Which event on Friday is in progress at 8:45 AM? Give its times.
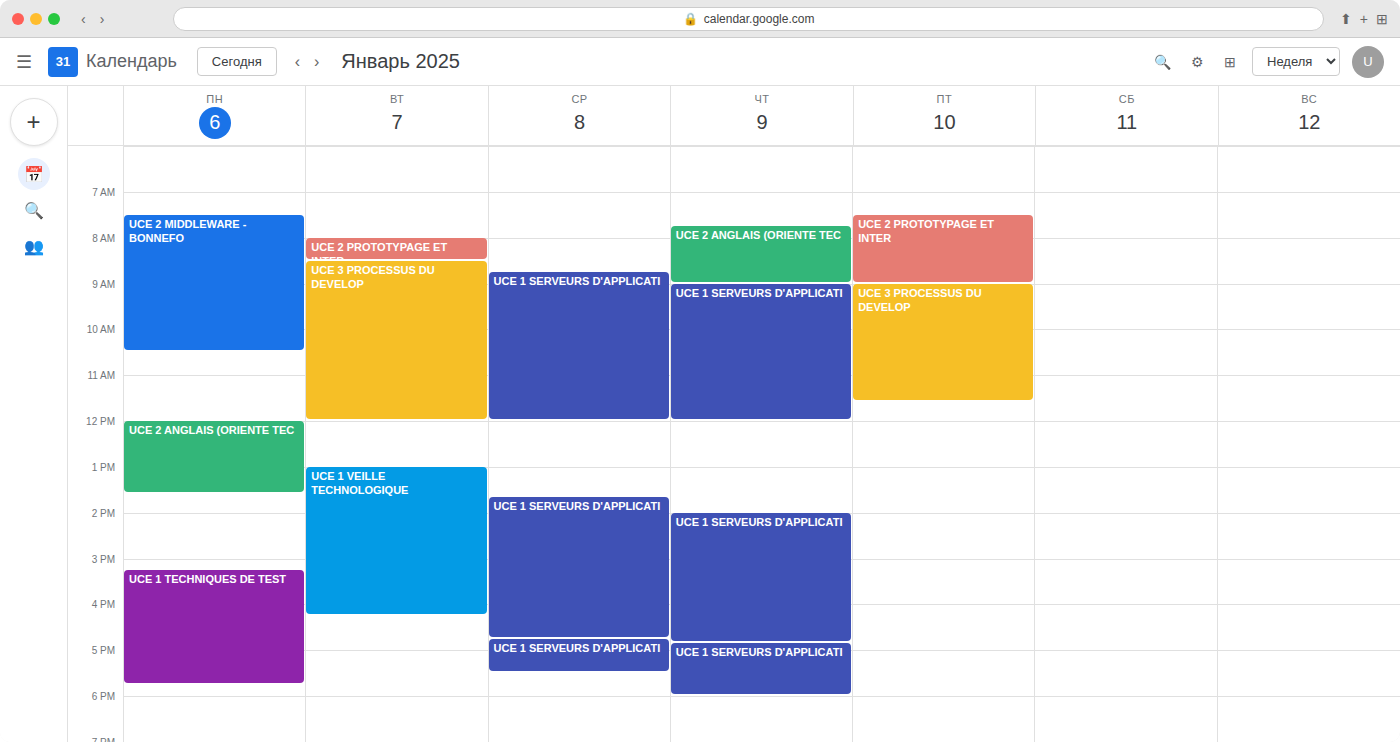
"UCE 2 PROTOTYPAGE ET INTER", 7:30 AM to 9:00 AM